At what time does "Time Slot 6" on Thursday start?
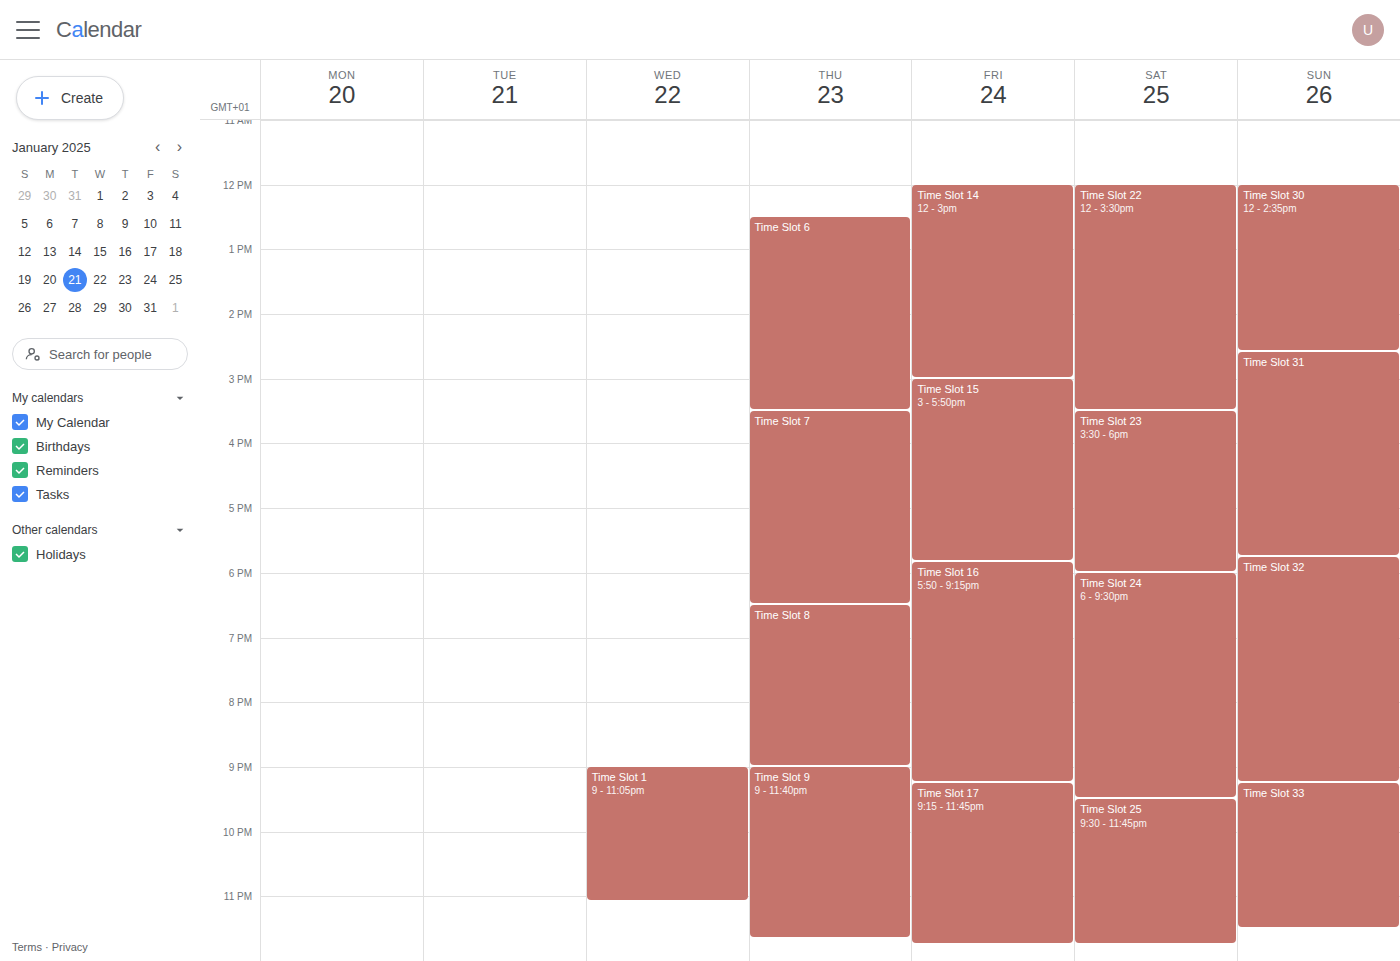
12:30 PM